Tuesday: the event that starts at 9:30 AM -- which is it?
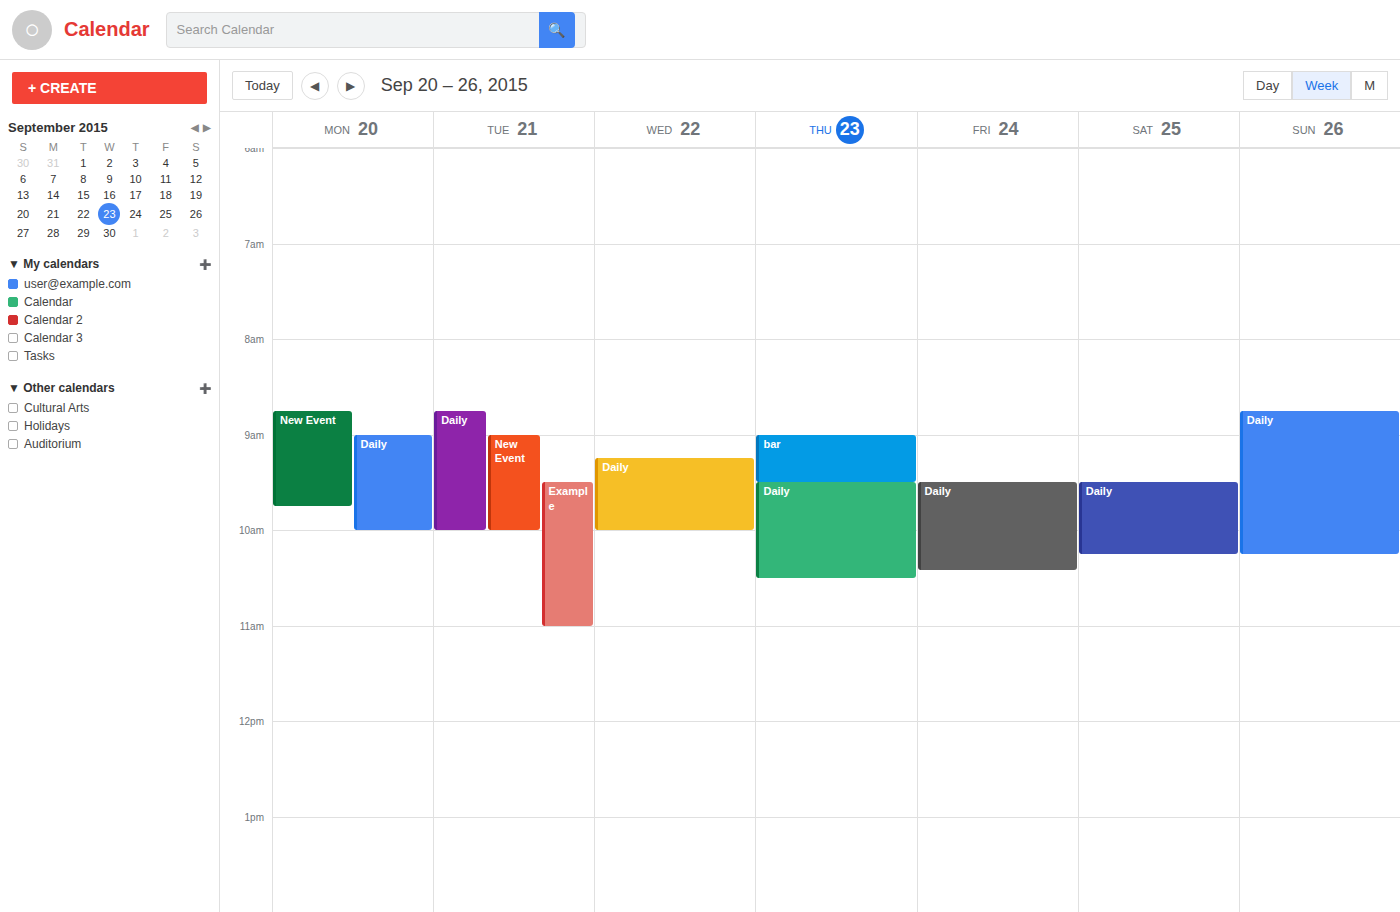
"Example"